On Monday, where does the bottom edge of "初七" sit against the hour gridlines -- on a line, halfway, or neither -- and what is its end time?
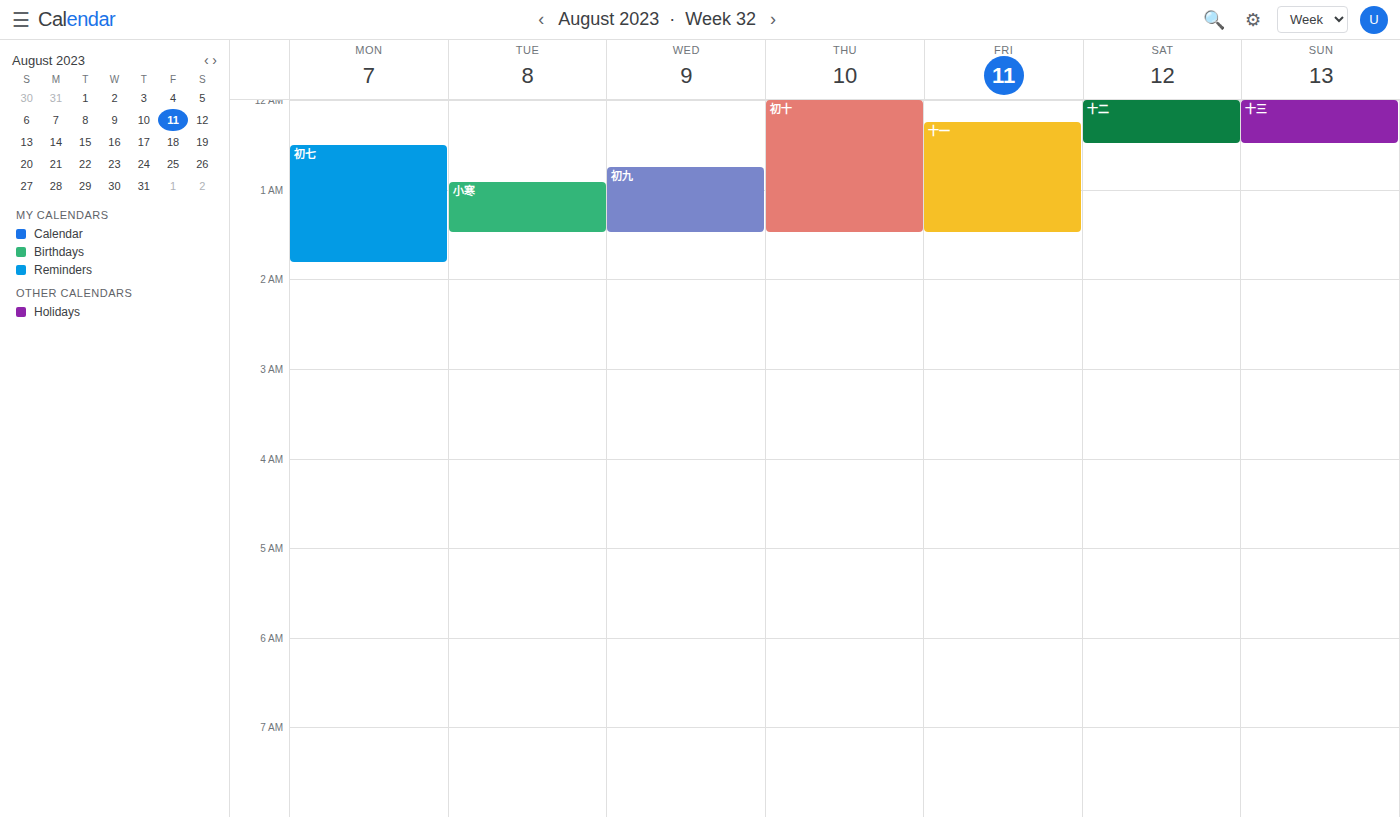
1:50 AM -- neither: 50 minutes below the 1 AM line and 10 minutes above the 2 AM line.